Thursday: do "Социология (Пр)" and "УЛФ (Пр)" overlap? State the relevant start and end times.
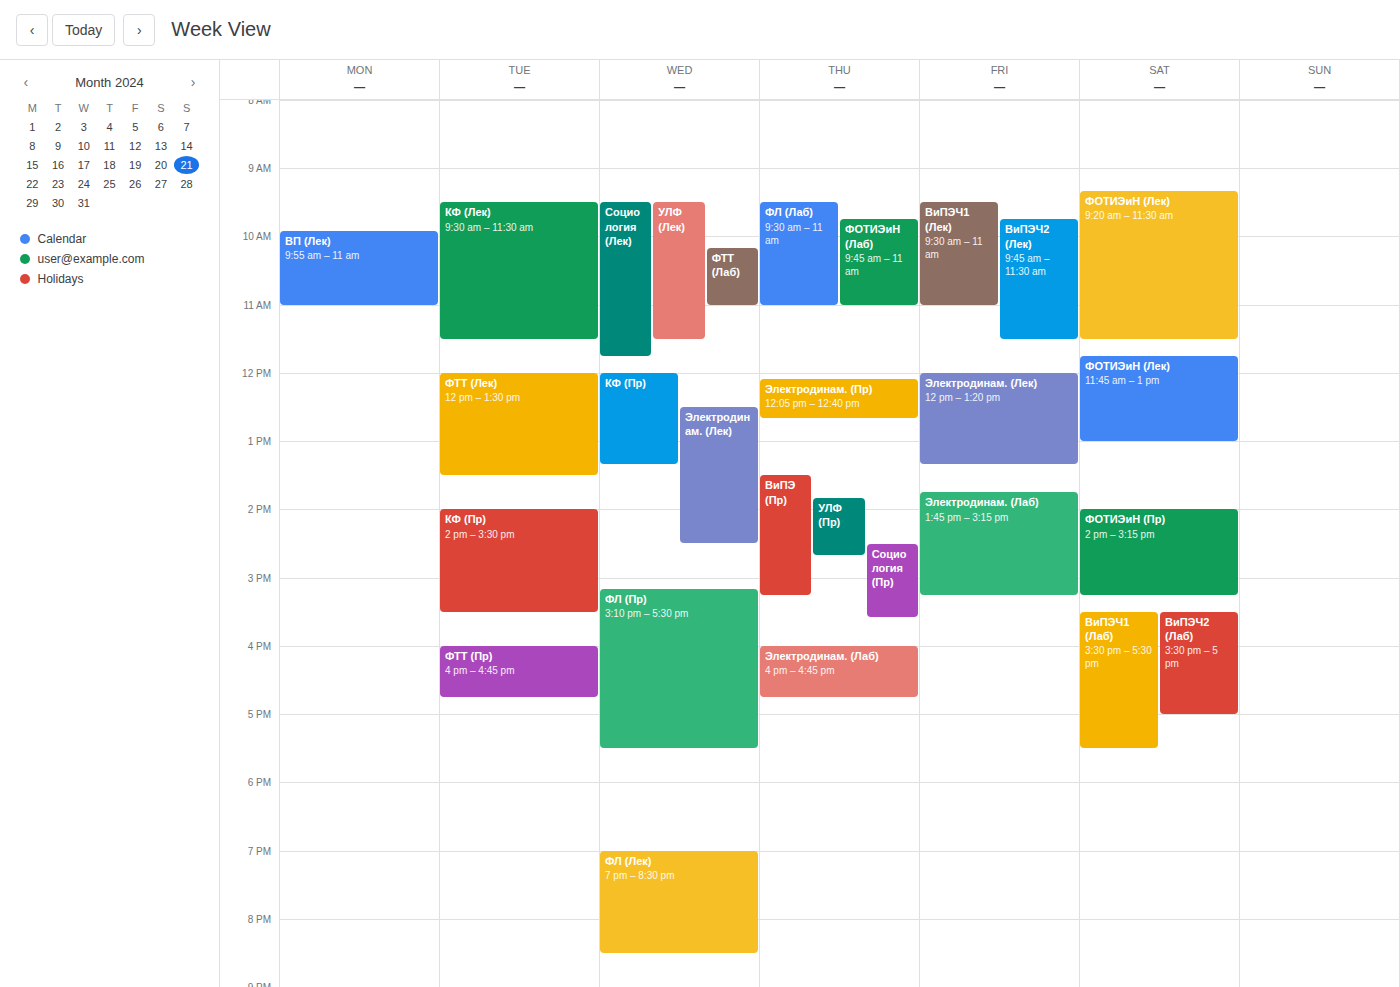
"Социология (Пр)" starts at 2:30 PM, before "УЛФ (Пр)" ends at 2:40 PM -- they overlap.